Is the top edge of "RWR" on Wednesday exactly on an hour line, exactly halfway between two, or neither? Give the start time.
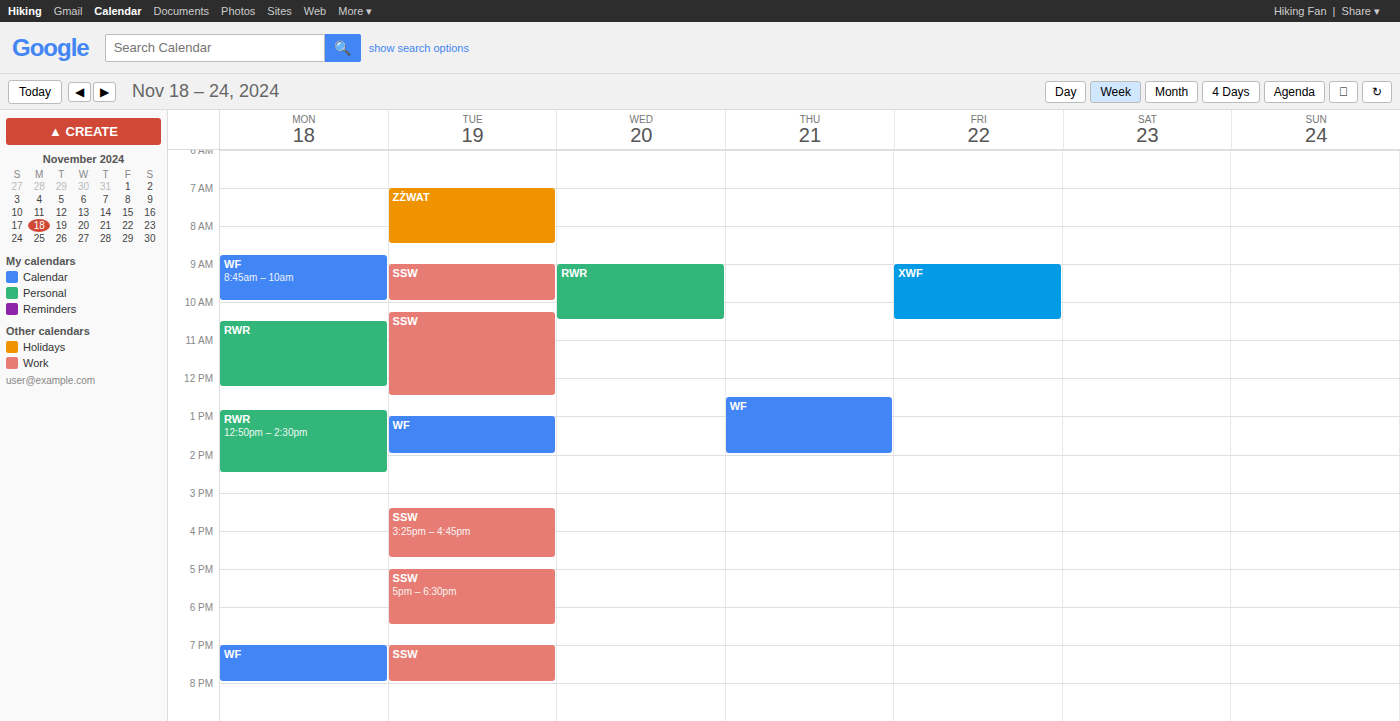
9:00 AM -- exactly on the 9 AM line.